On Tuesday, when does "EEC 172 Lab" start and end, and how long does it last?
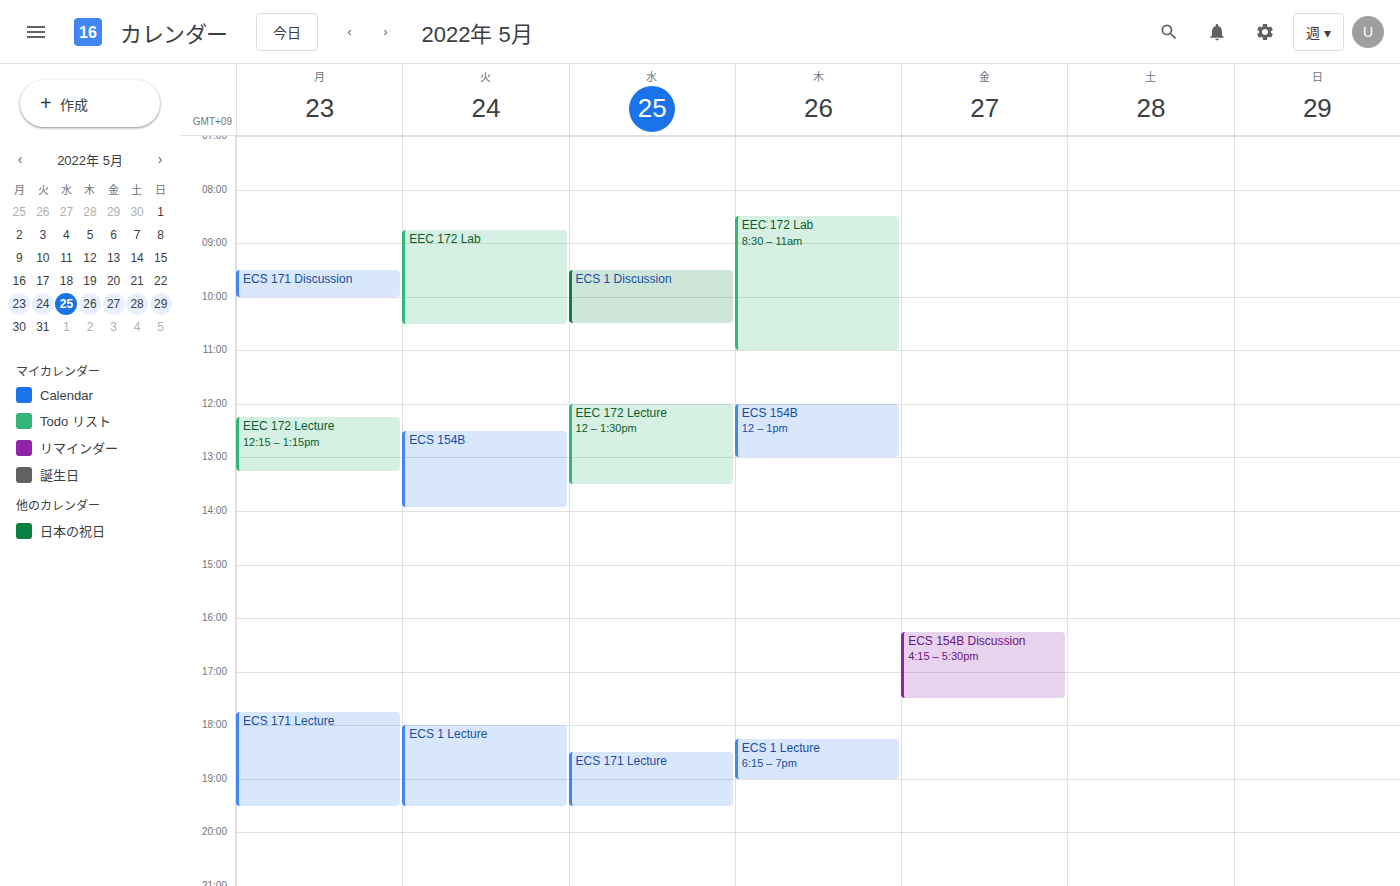
08:45 to 10:30, 1 hour 45 minutes